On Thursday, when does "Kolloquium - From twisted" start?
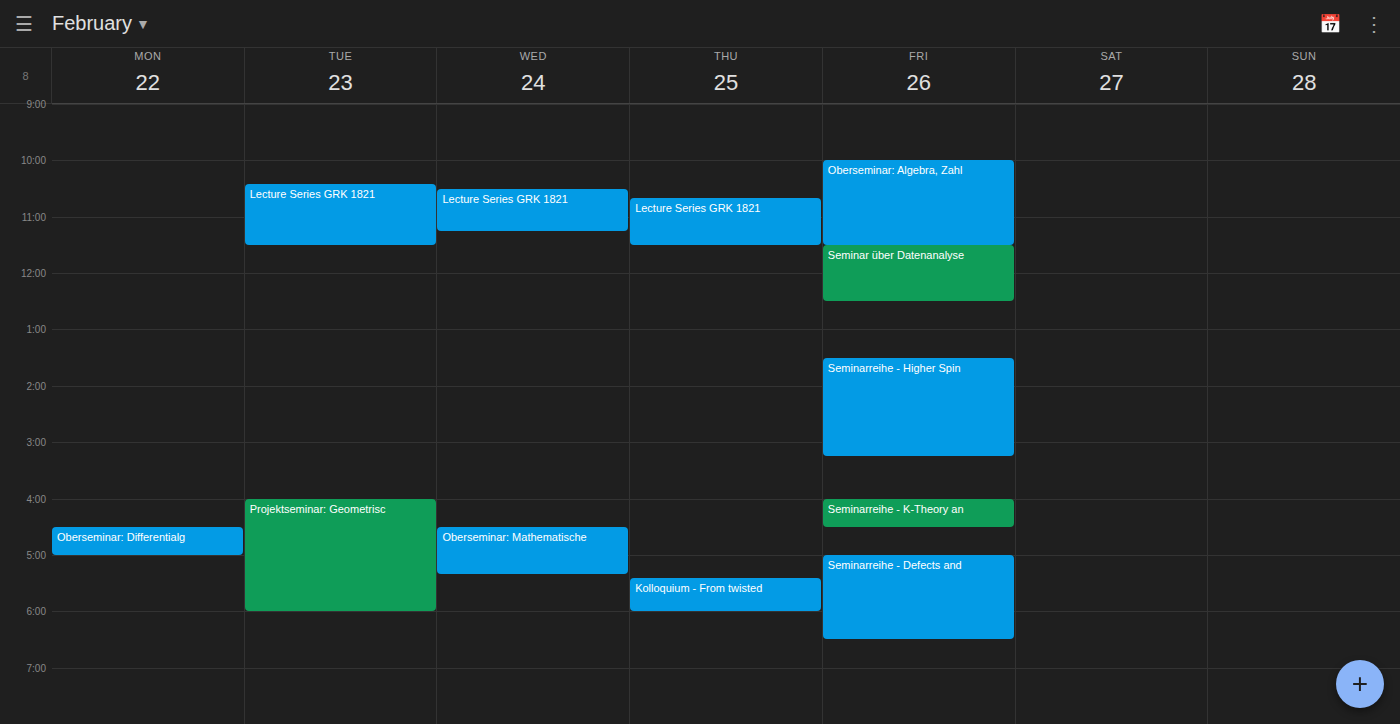
5:25 PM